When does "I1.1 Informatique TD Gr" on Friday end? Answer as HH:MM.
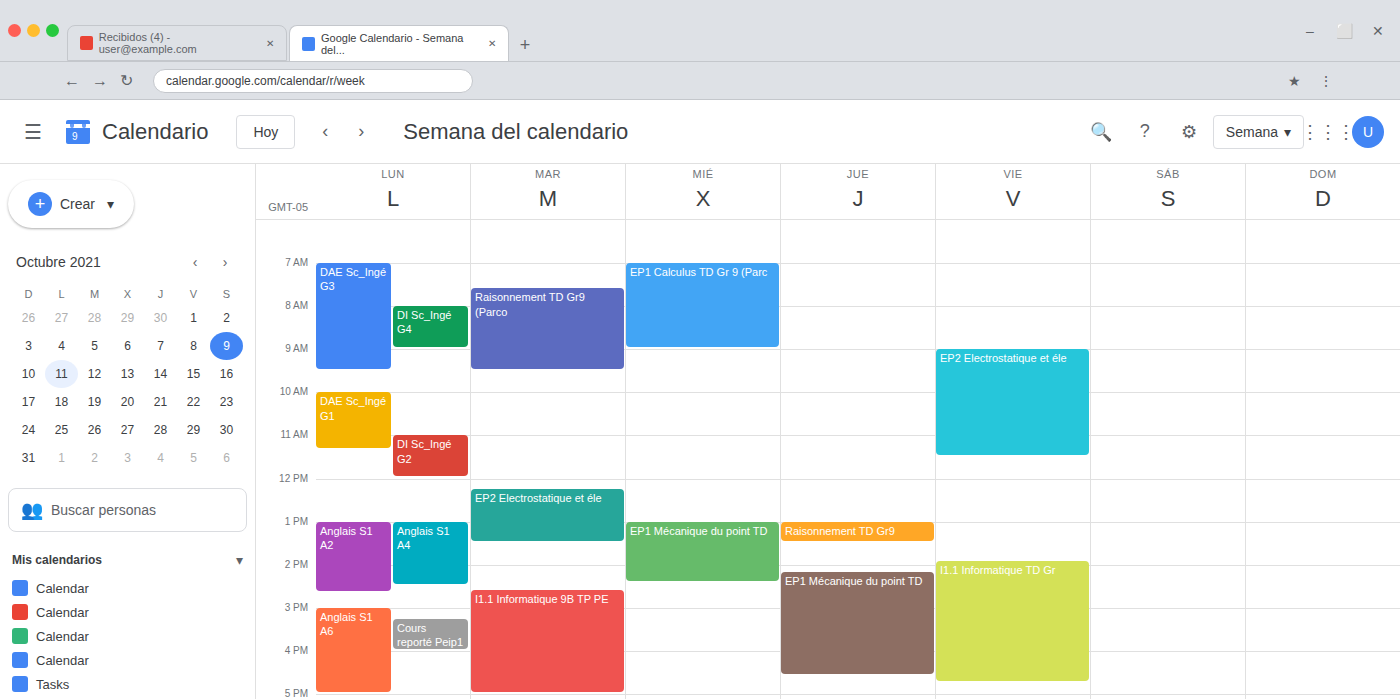
16:45